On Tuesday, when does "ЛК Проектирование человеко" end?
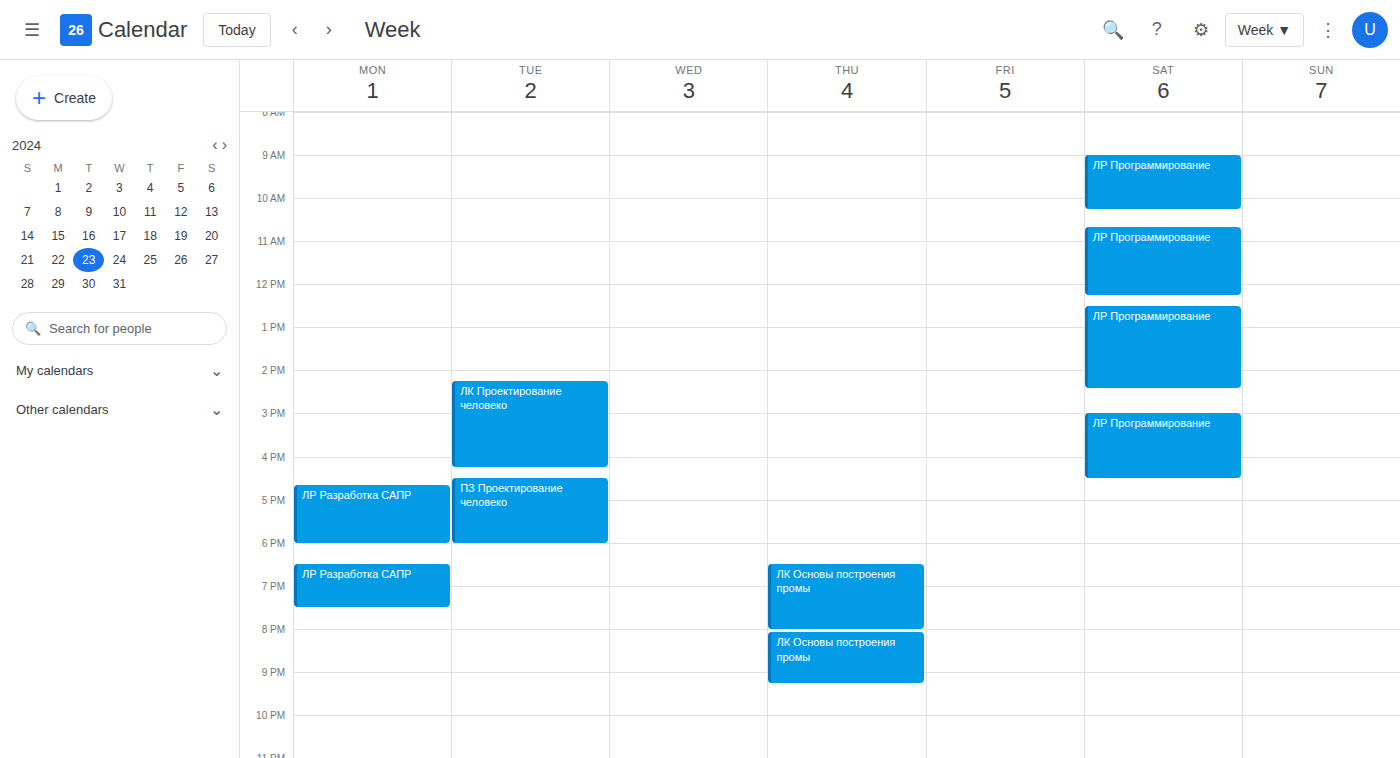
4:15 PM